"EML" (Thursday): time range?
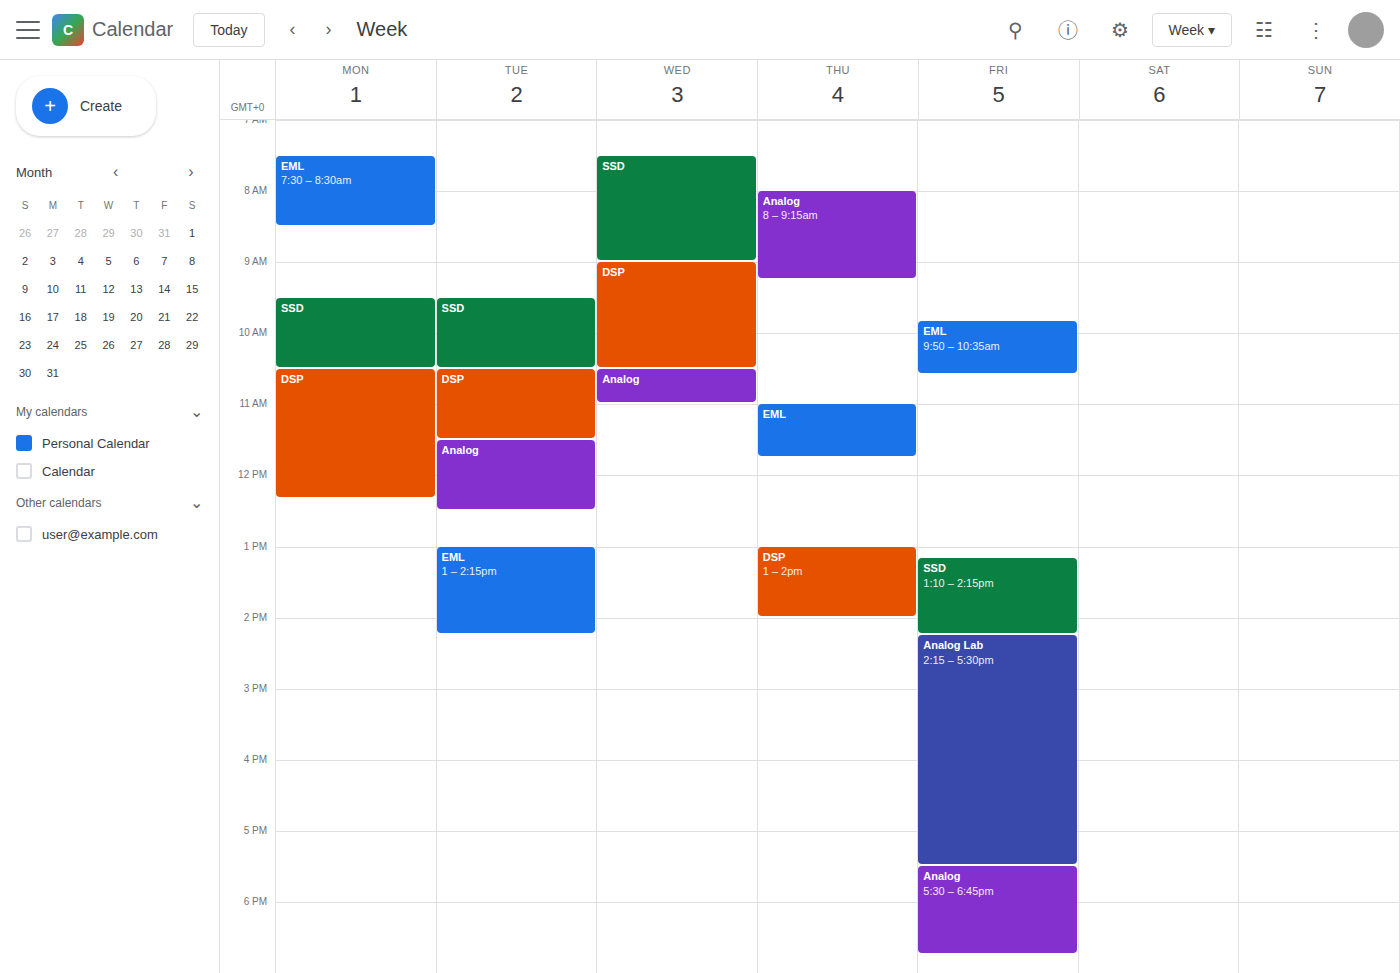
11:00 AM to 11:45 AM